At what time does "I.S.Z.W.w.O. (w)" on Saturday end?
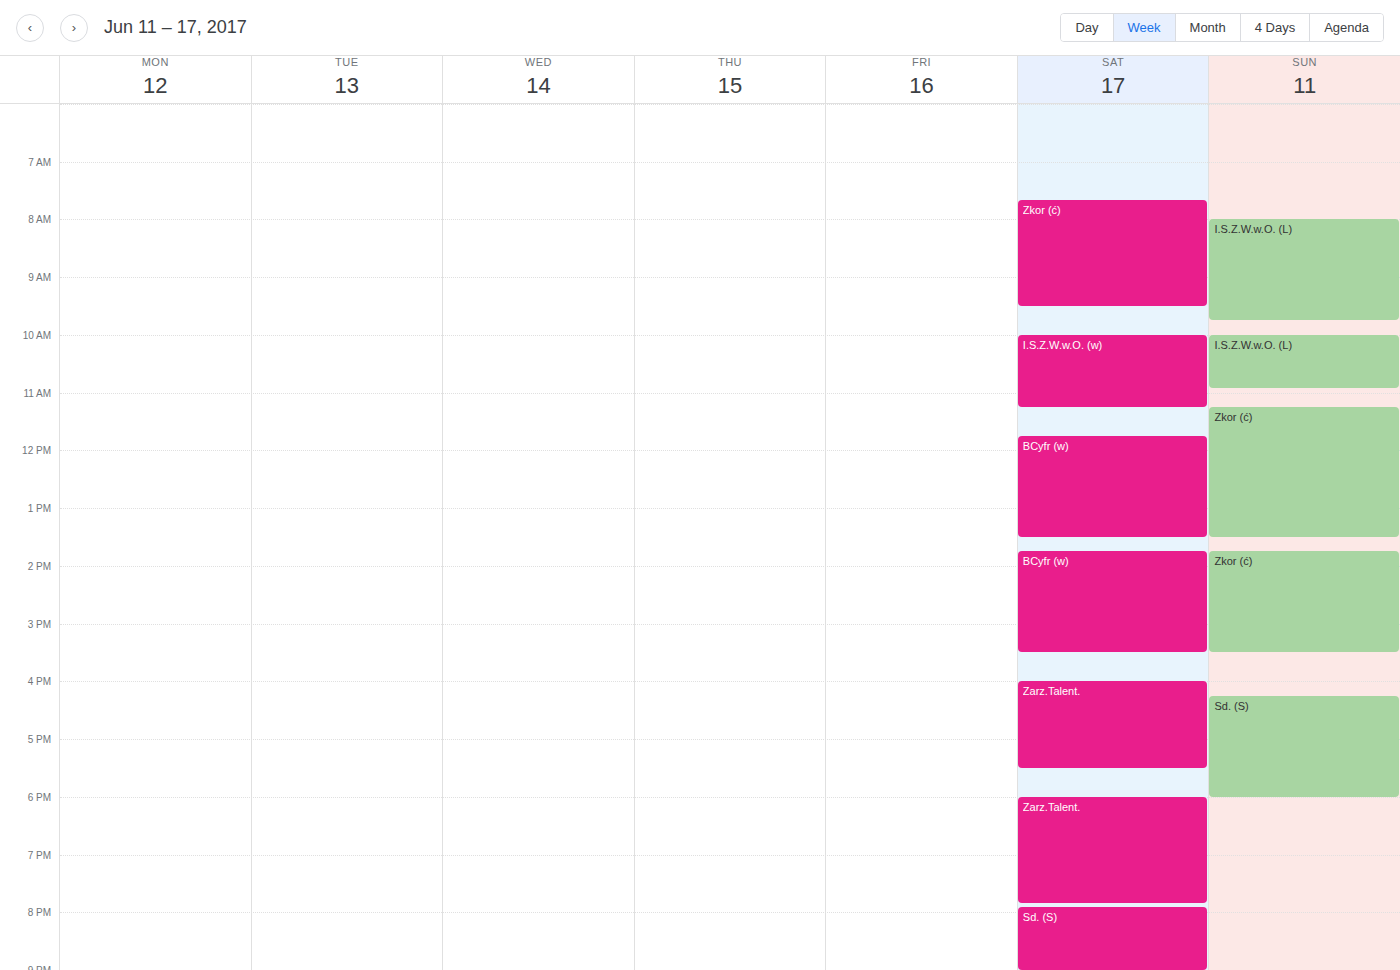
11:15 AM